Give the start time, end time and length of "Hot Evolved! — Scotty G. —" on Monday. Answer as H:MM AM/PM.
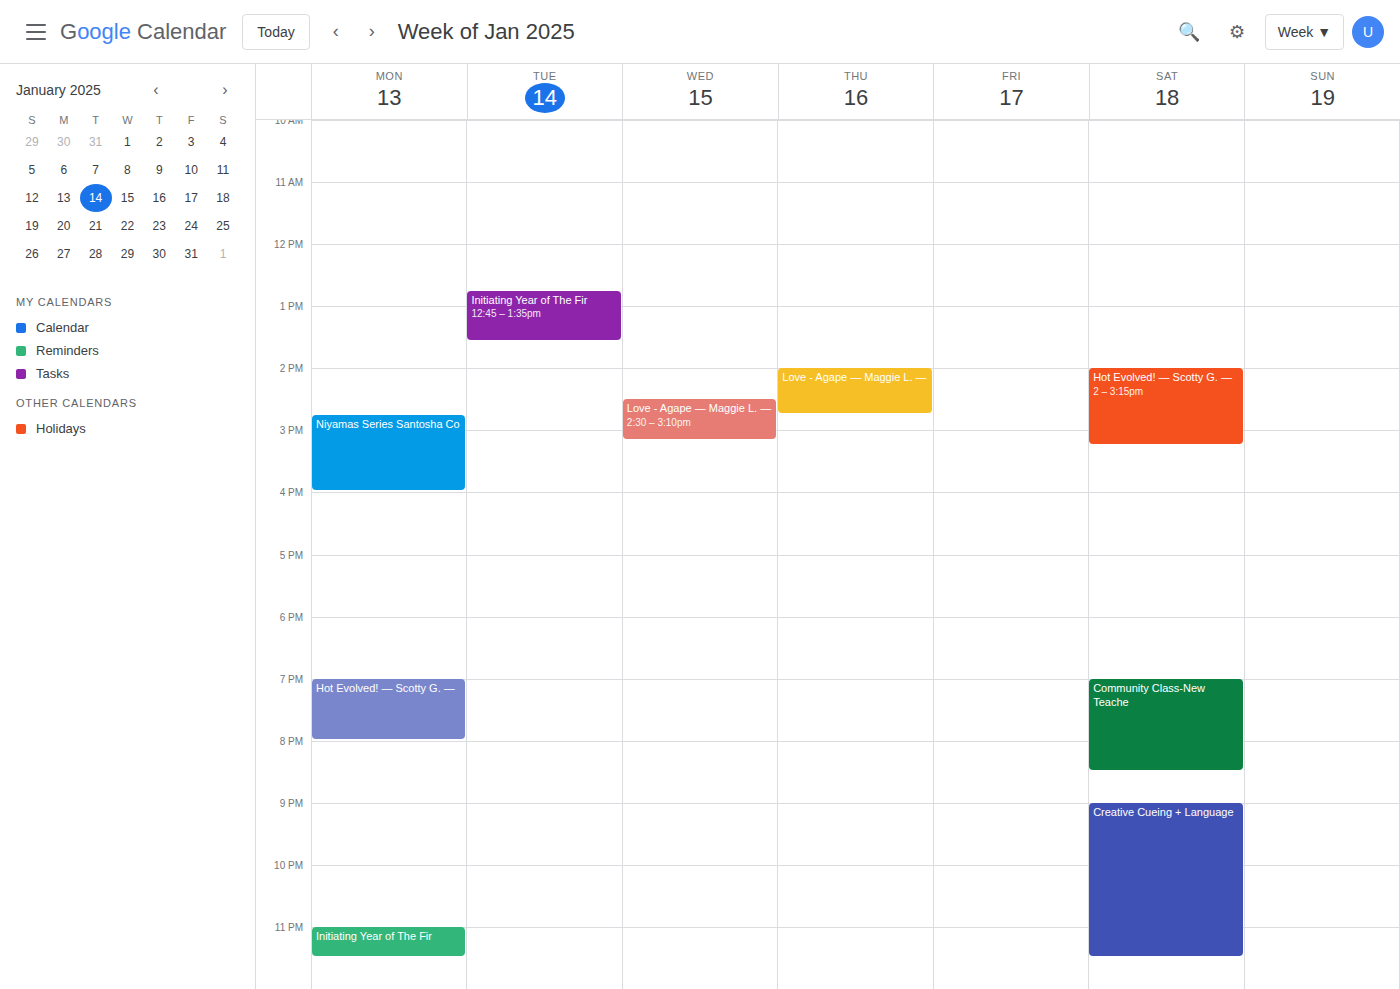
7:00 PM to 8:00 PM, 1 hour